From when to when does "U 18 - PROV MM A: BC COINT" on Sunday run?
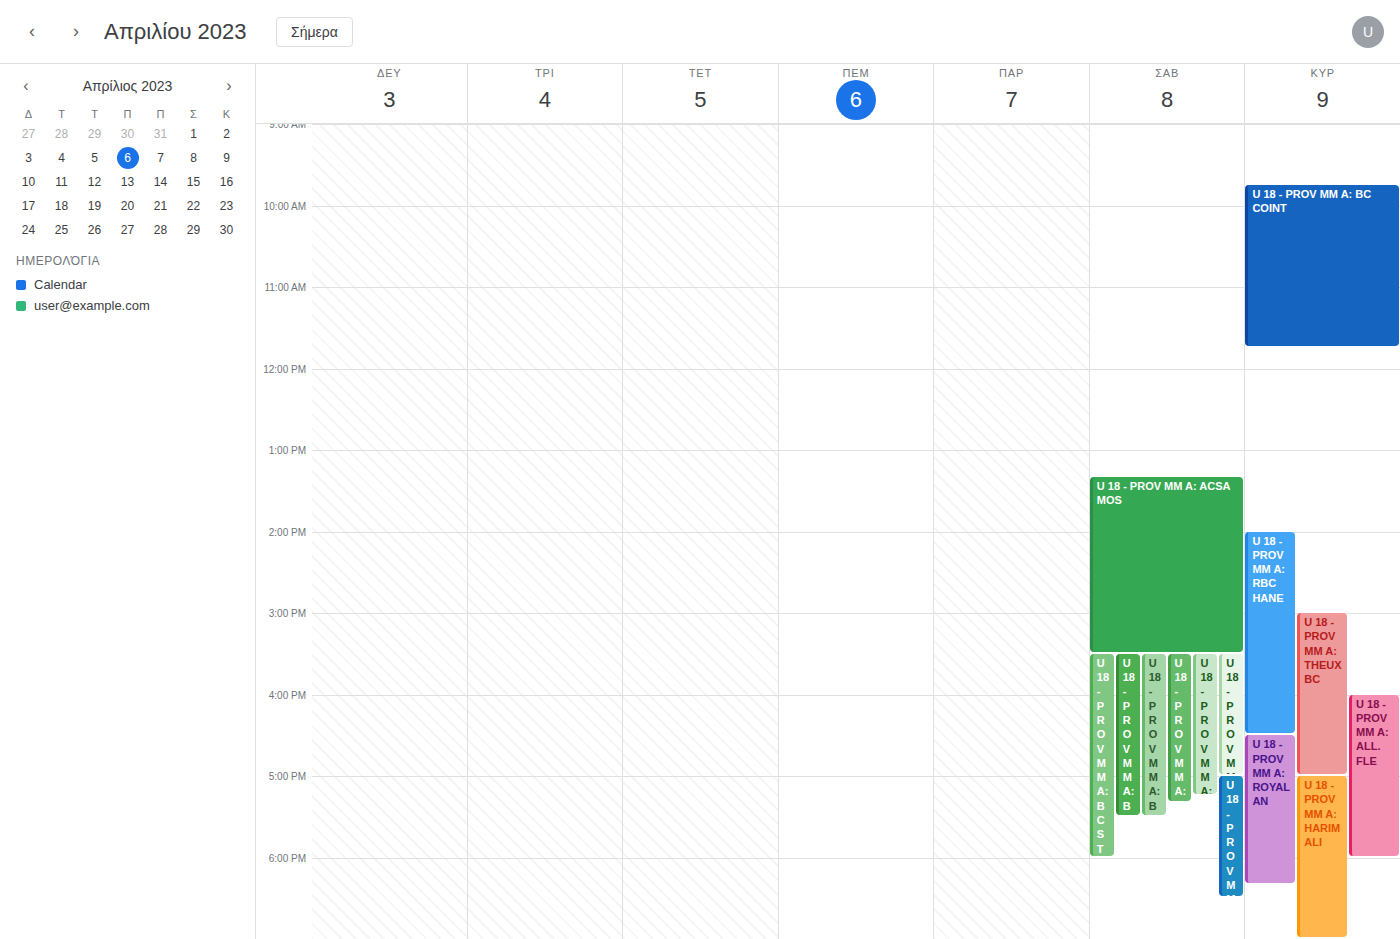
9:45 AM to 11:45 AM